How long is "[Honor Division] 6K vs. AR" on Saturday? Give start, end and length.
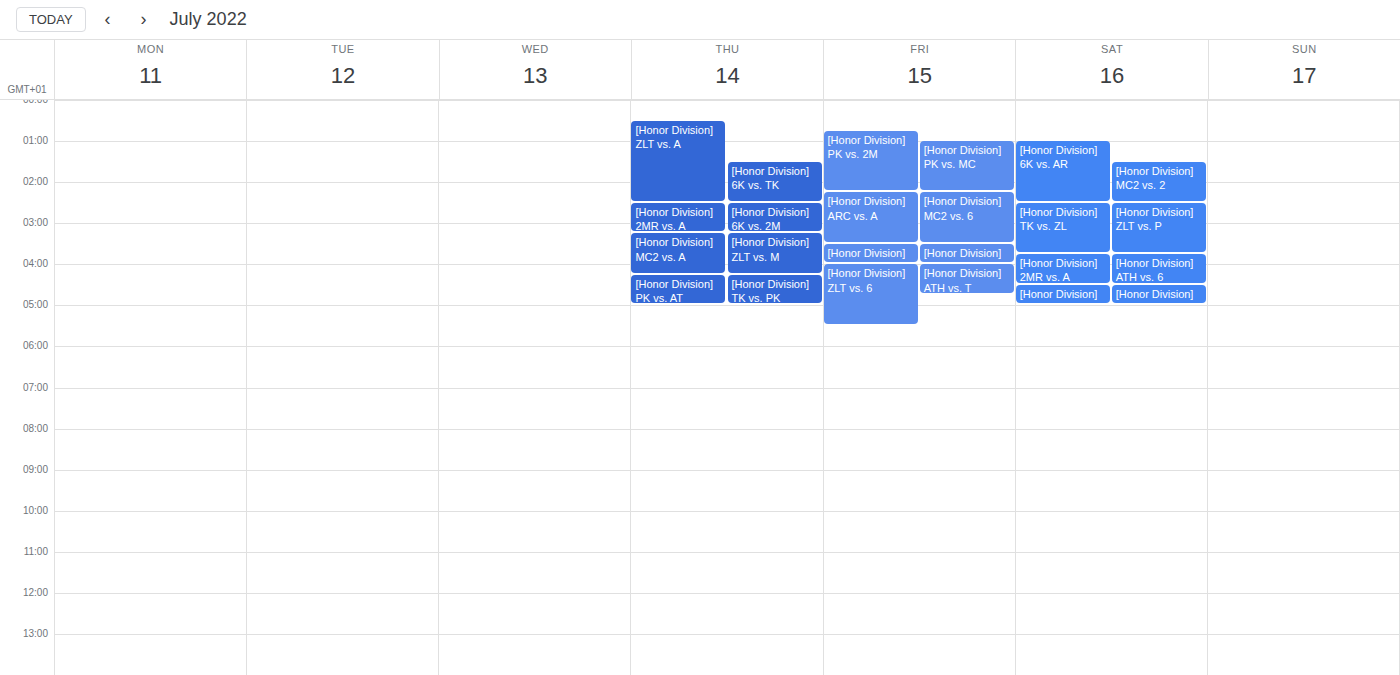
1:00 AM to 2:30 AM, 1 hour 30 minutes